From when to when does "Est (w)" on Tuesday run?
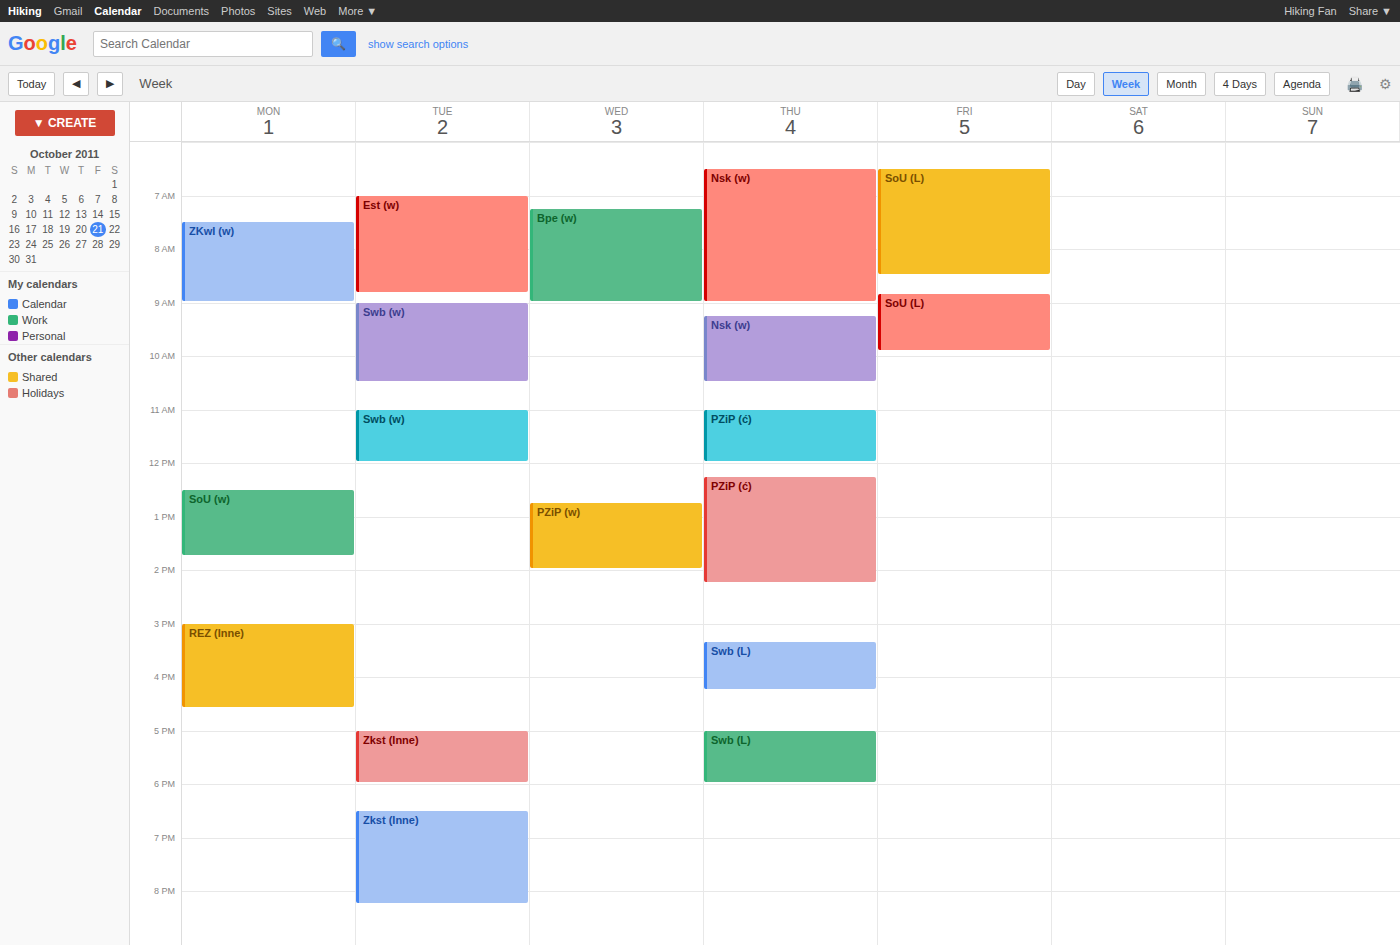
7:00 AM to 8:50 AM